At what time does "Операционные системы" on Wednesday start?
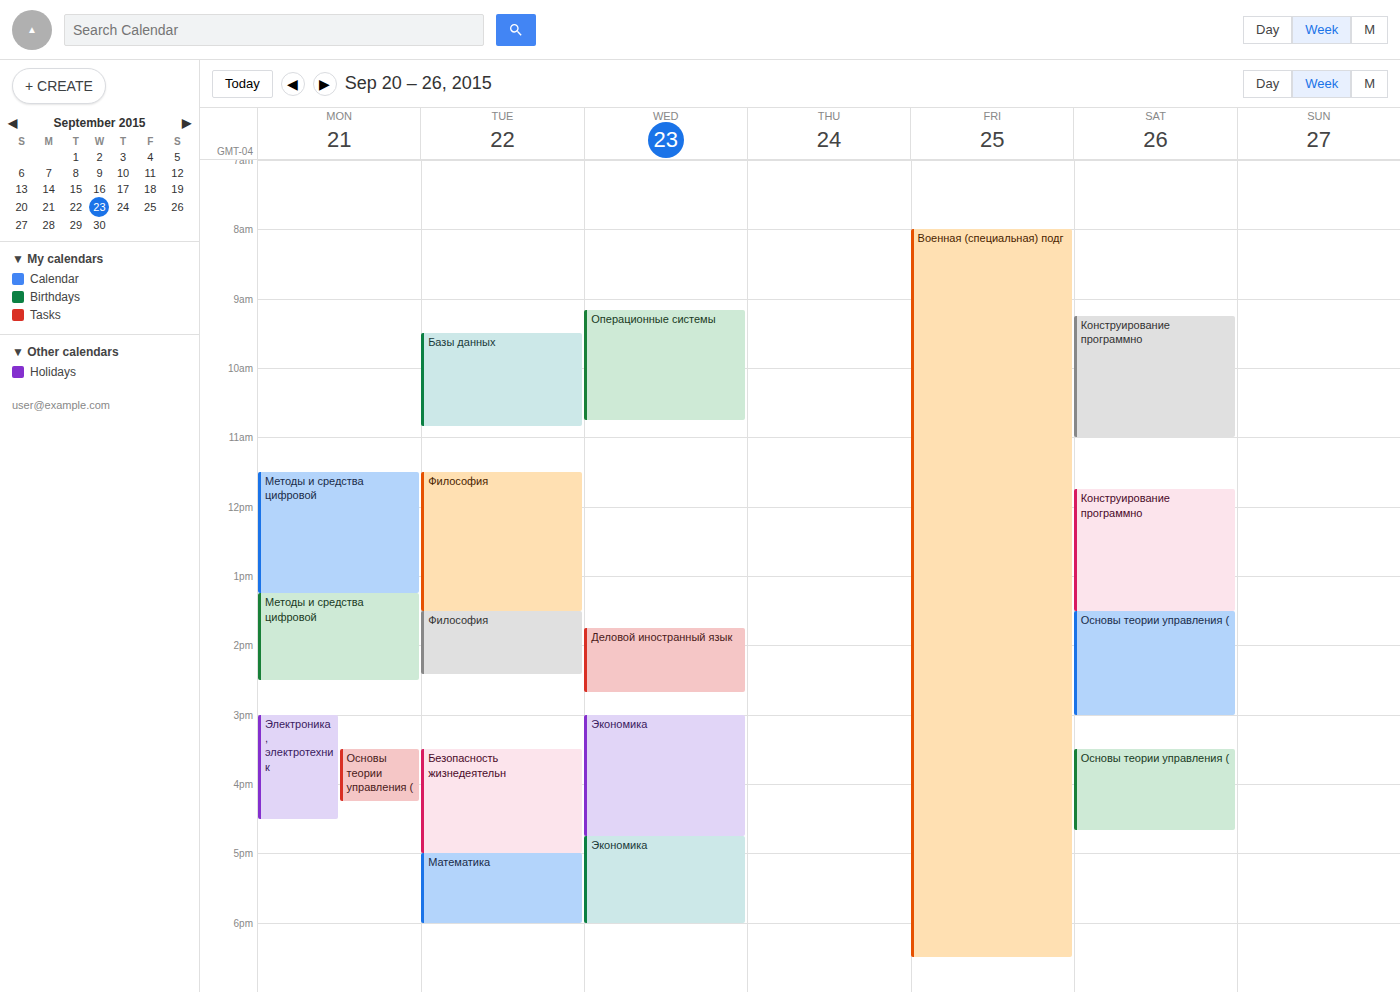
9:10 AM